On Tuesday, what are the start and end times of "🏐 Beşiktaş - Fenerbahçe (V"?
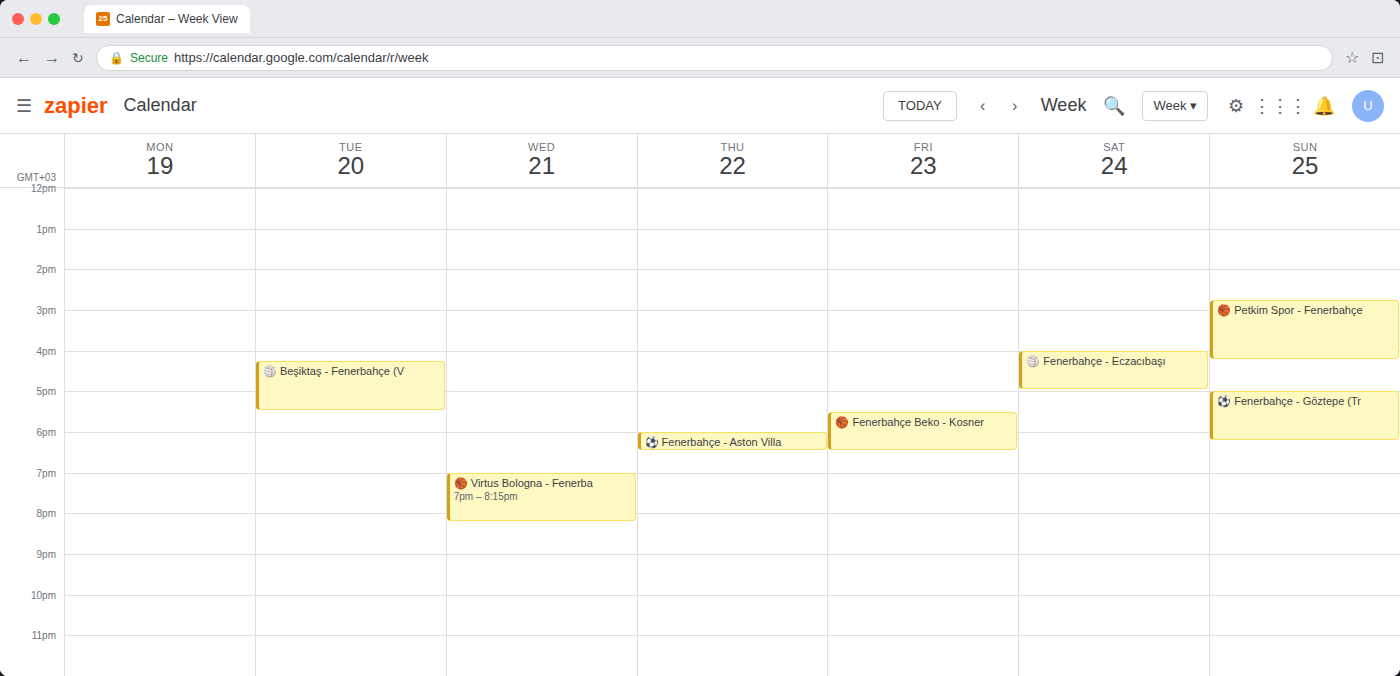
16:15 to 17:30